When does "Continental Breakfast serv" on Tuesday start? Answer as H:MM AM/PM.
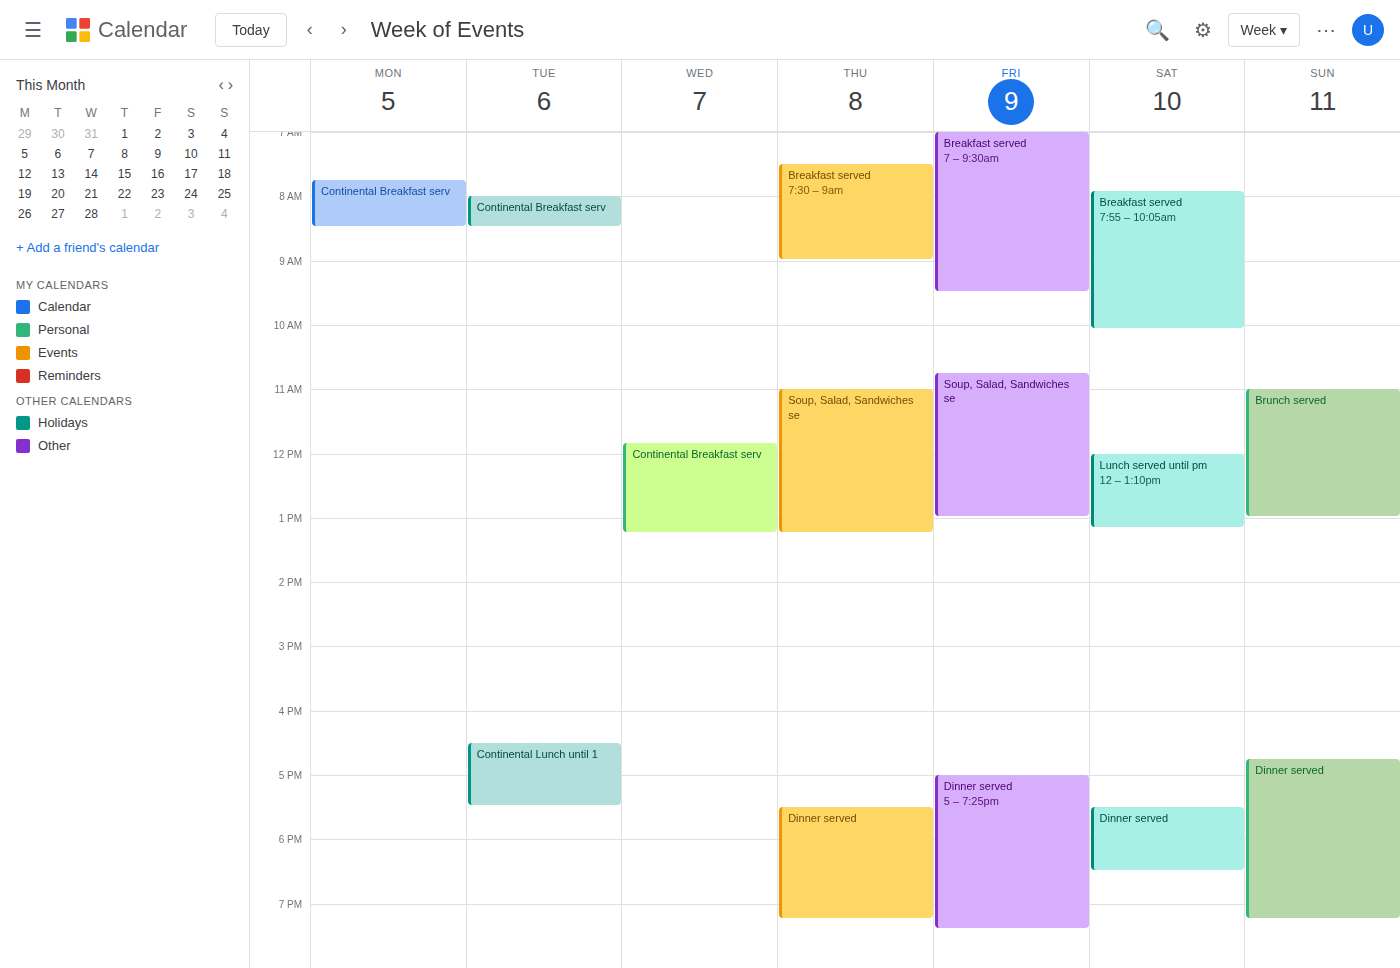
8:00 AM